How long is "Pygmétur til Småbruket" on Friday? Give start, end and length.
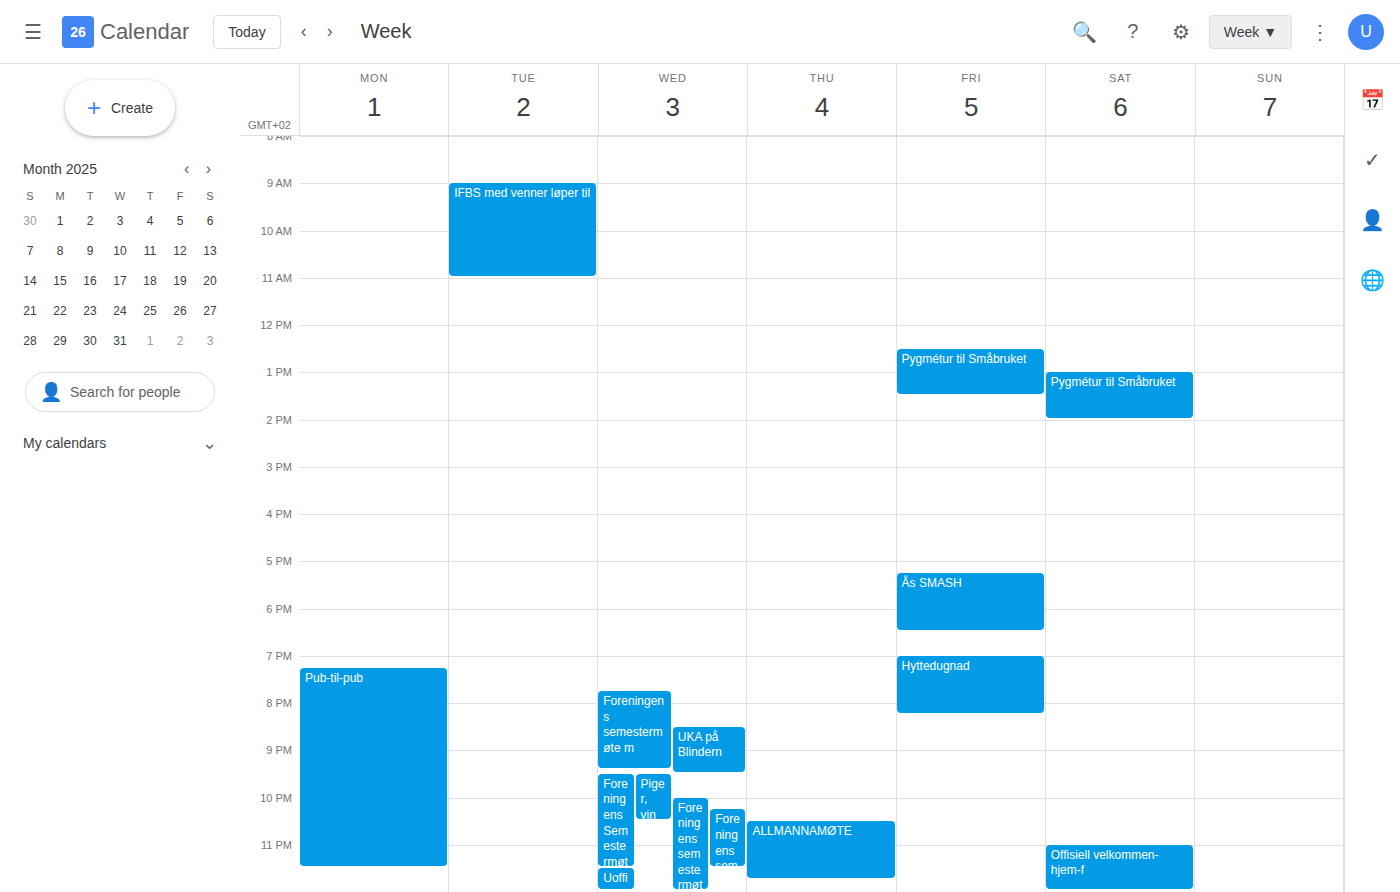
12:30 PM to 1:30 PM, 1 hour